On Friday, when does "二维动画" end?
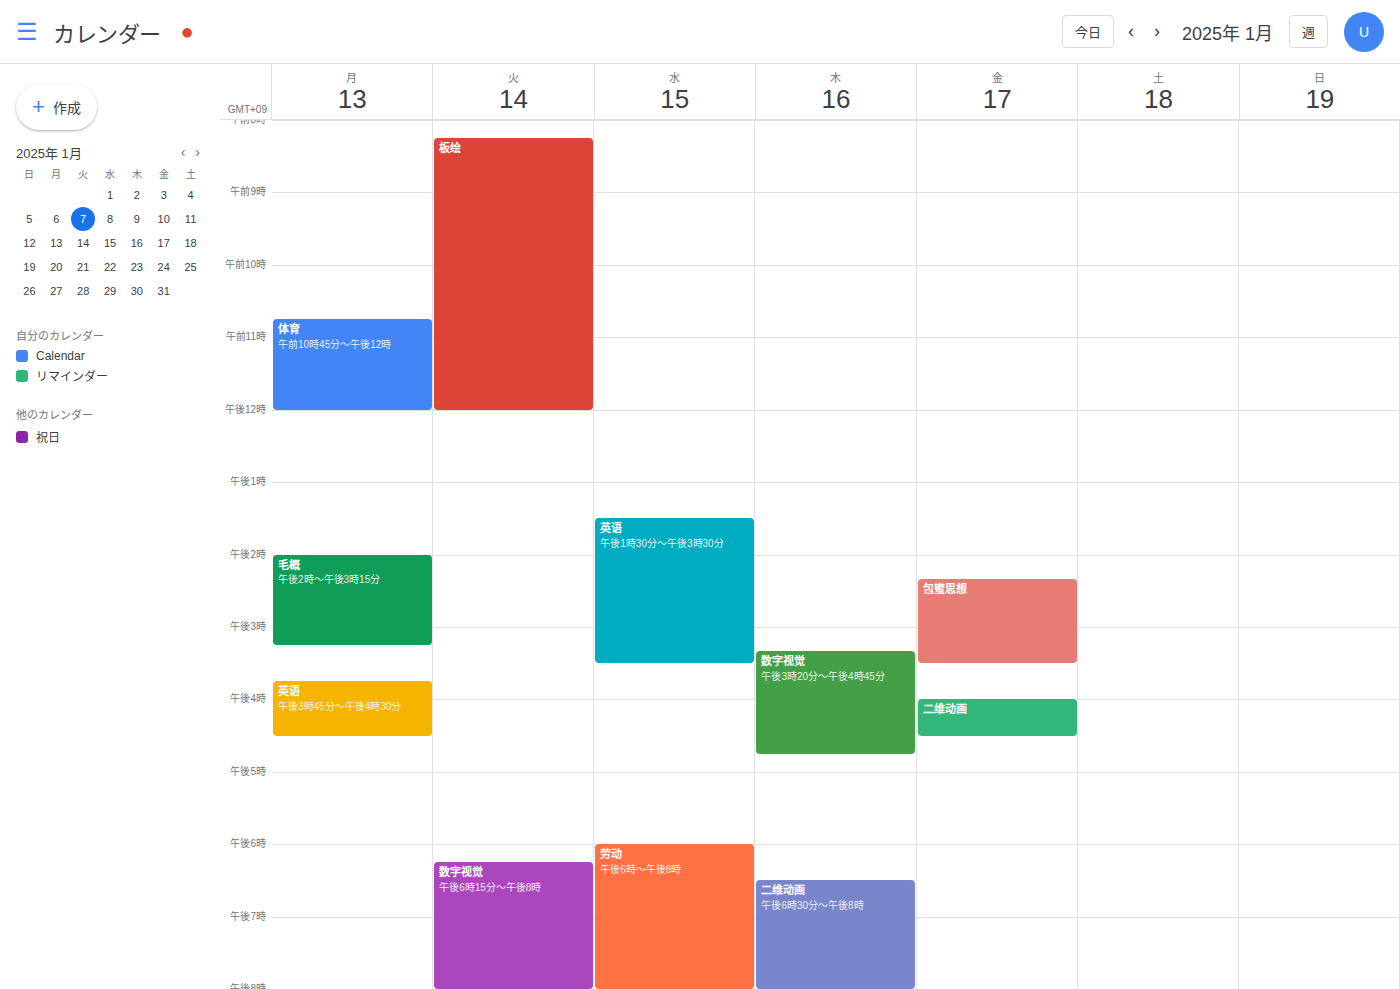
4:30 PM